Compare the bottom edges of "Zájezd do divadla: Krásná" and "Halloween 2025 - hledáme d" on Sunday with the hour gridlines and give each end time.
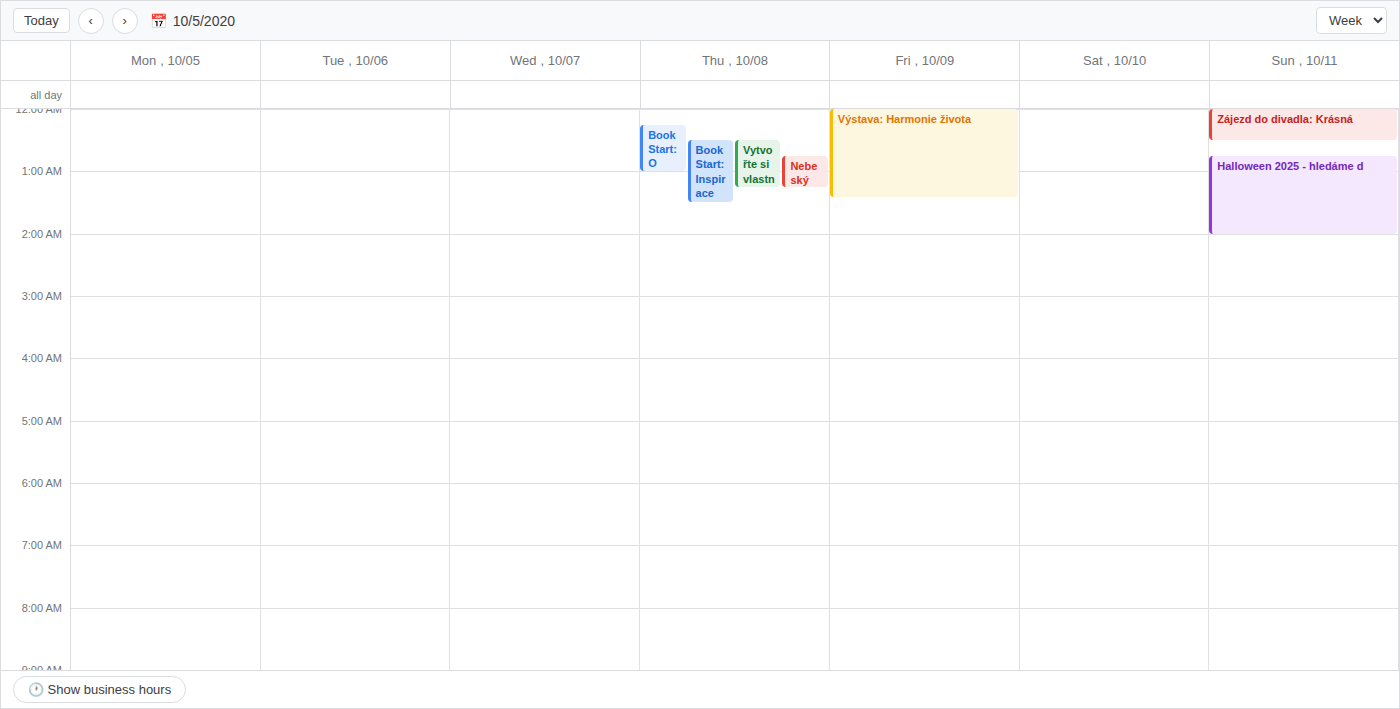
"Zájezd do divadla: Krásná": 12:30 AM, halfway between the 12 AM and 1 AM lines. "Halloween 2025 - hledáme d": 2:00 AM, exactly on the 2 AM line.